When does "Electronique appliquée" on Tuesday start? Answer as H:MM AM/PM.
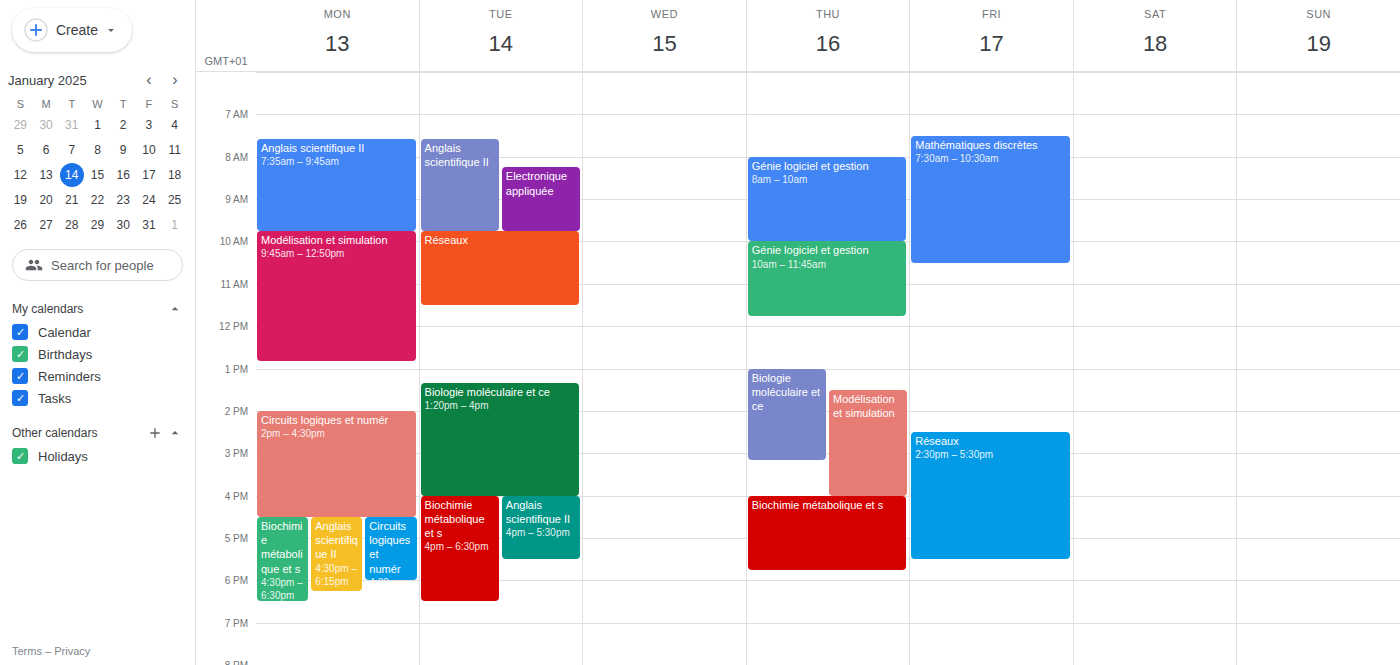
8:15 AM